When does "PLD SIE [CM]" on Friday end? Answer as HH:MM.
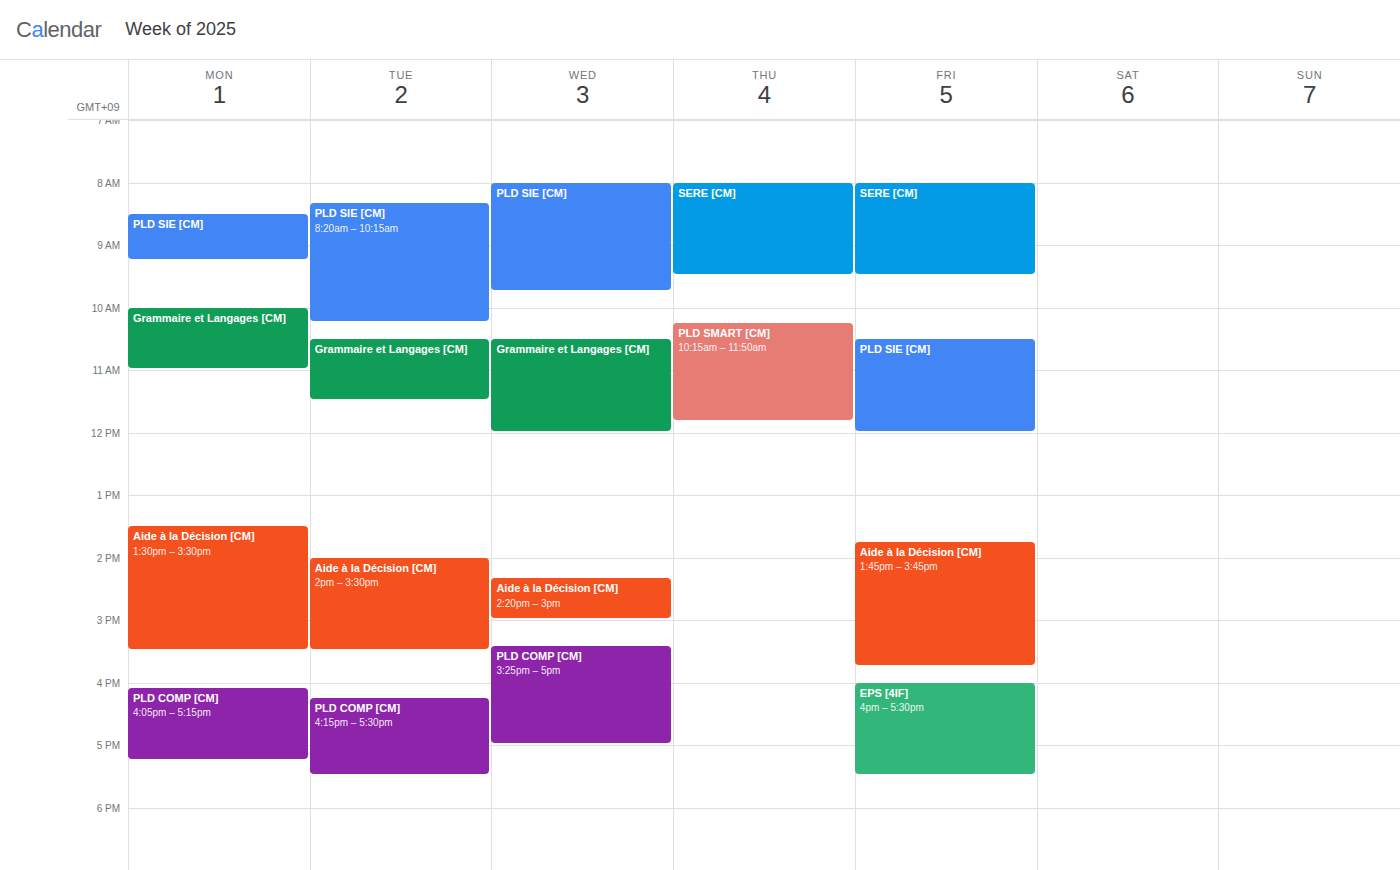
12:00